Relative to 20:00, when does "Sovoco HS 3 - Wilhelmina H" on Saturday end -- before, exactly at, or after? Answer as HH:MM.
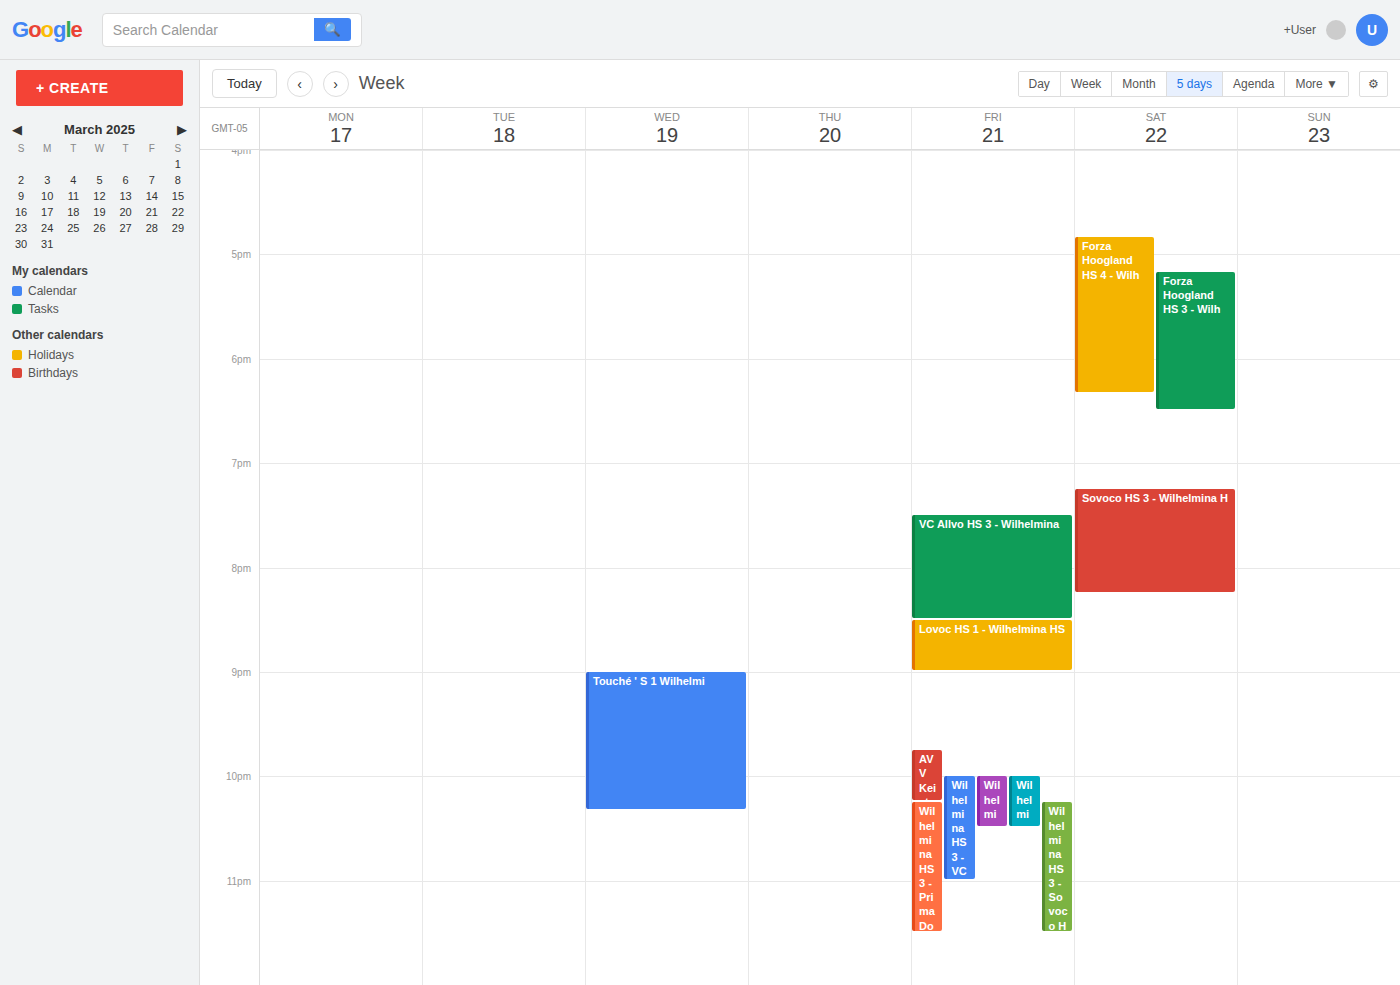
20:15 -- after 20:00, 15 minutes below the 20:00 line.